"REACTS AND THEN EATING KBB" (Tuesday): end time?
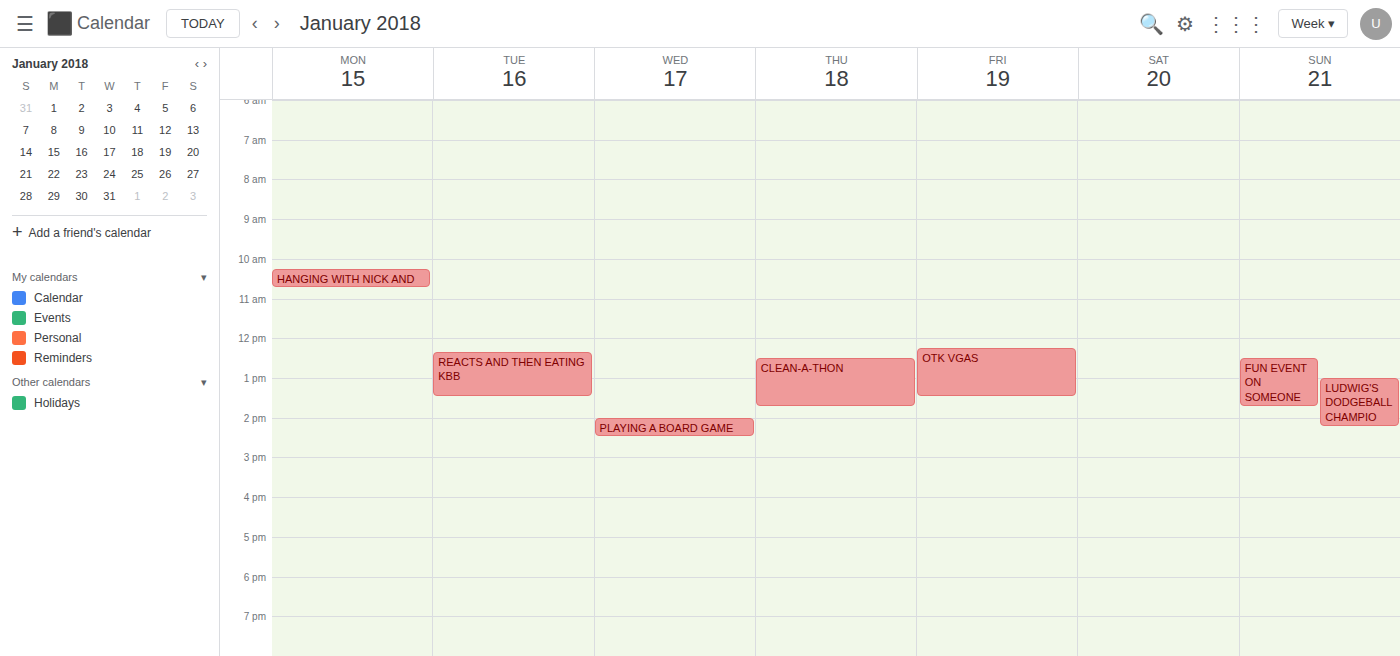
1:30 PM